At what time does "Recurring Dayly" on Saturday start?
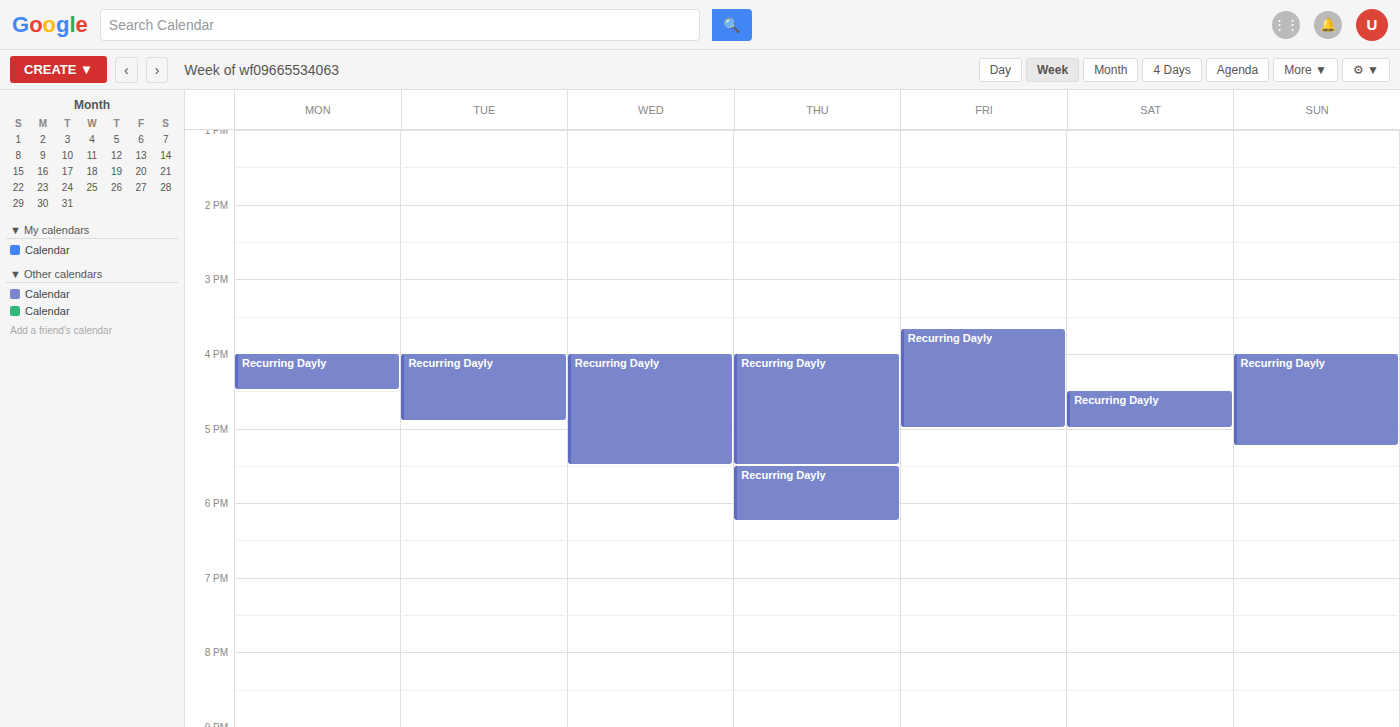
4:30 PM